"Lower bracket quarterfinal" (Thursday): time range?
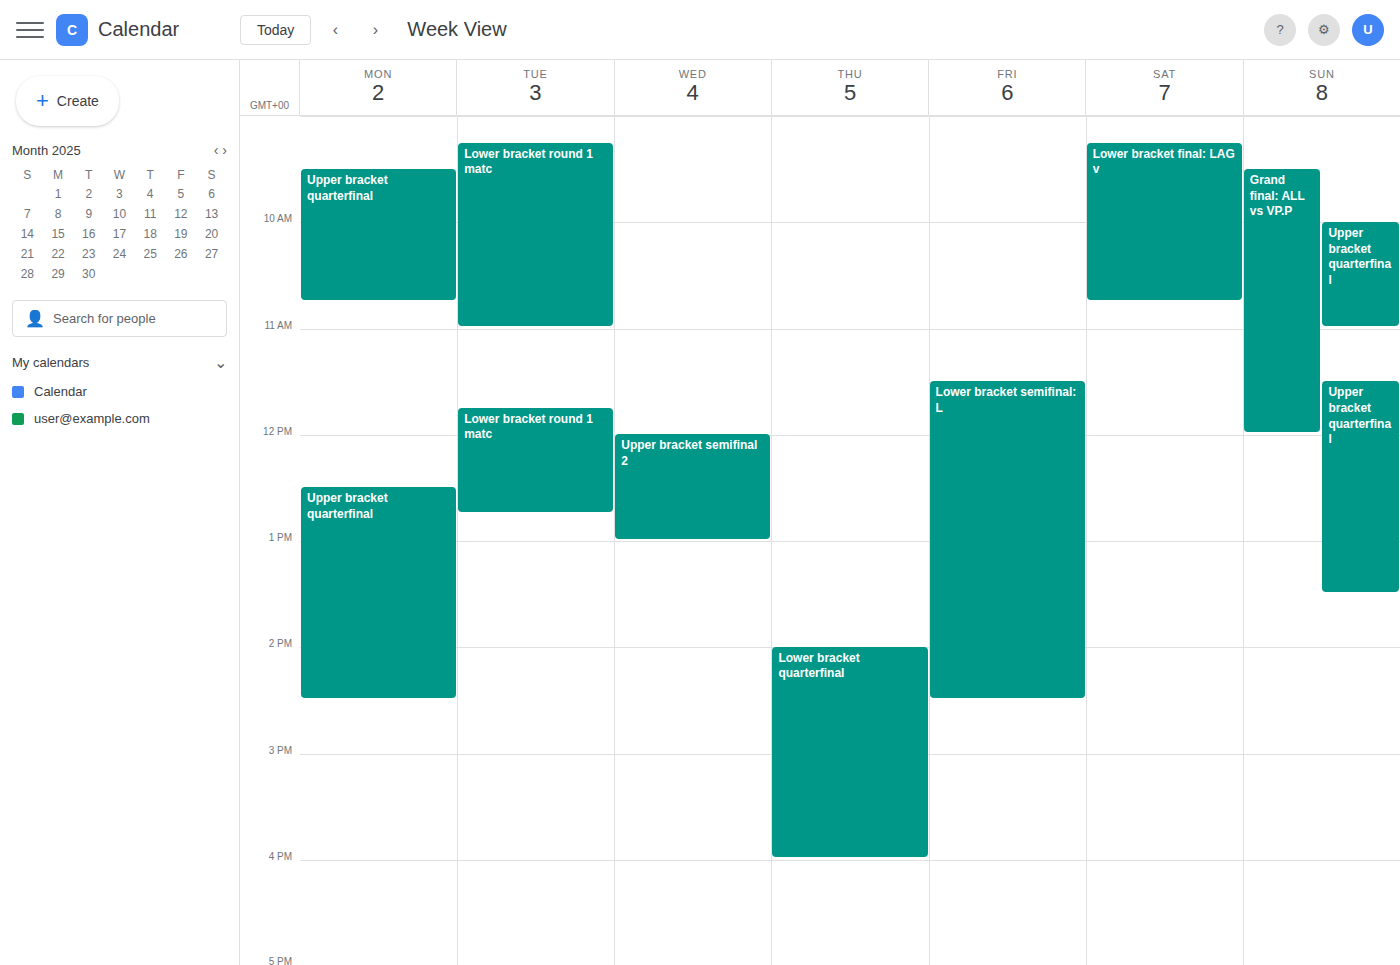
2:00 PM to 4:00 PM